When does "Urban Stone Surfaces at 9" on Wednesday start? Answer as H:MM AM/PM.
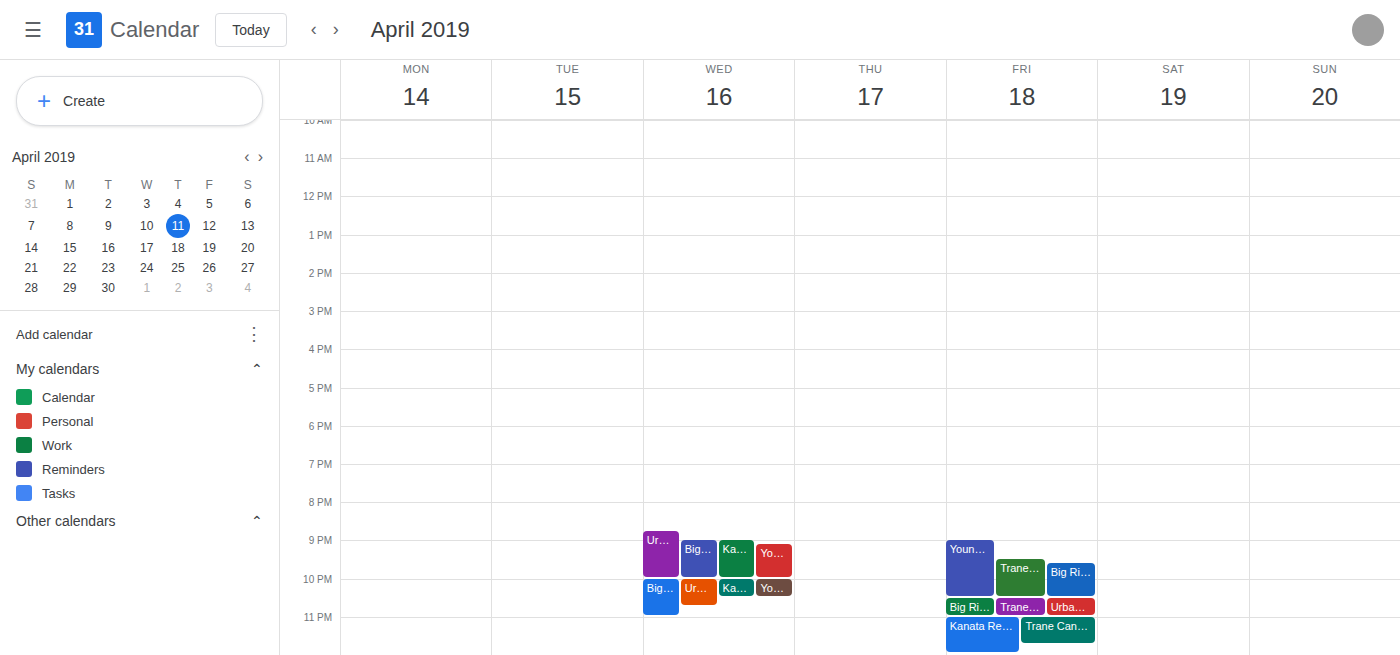
8:45 PM